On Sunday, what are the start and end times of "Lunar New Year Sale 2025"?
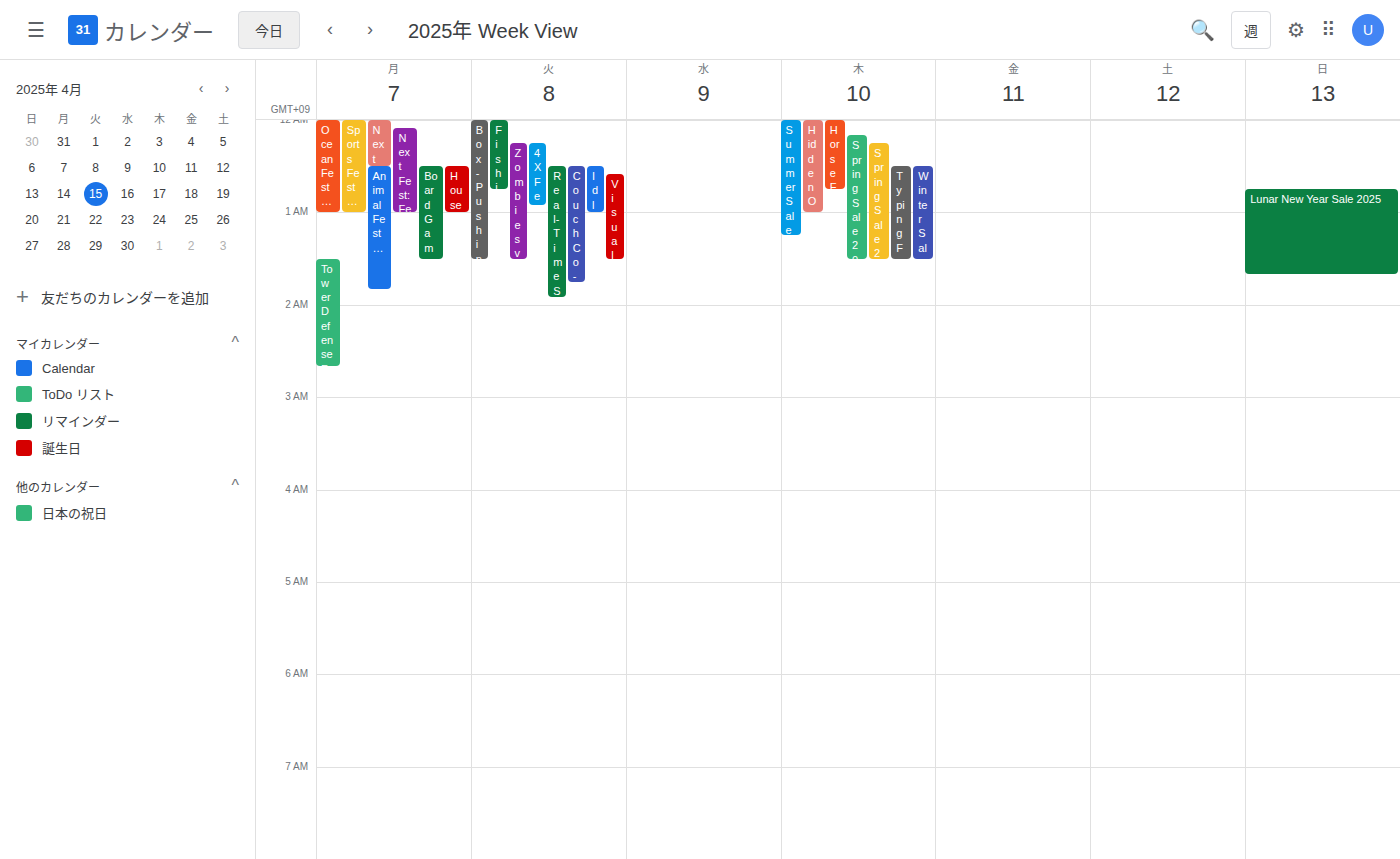
12:45 AM to 1:40 AM